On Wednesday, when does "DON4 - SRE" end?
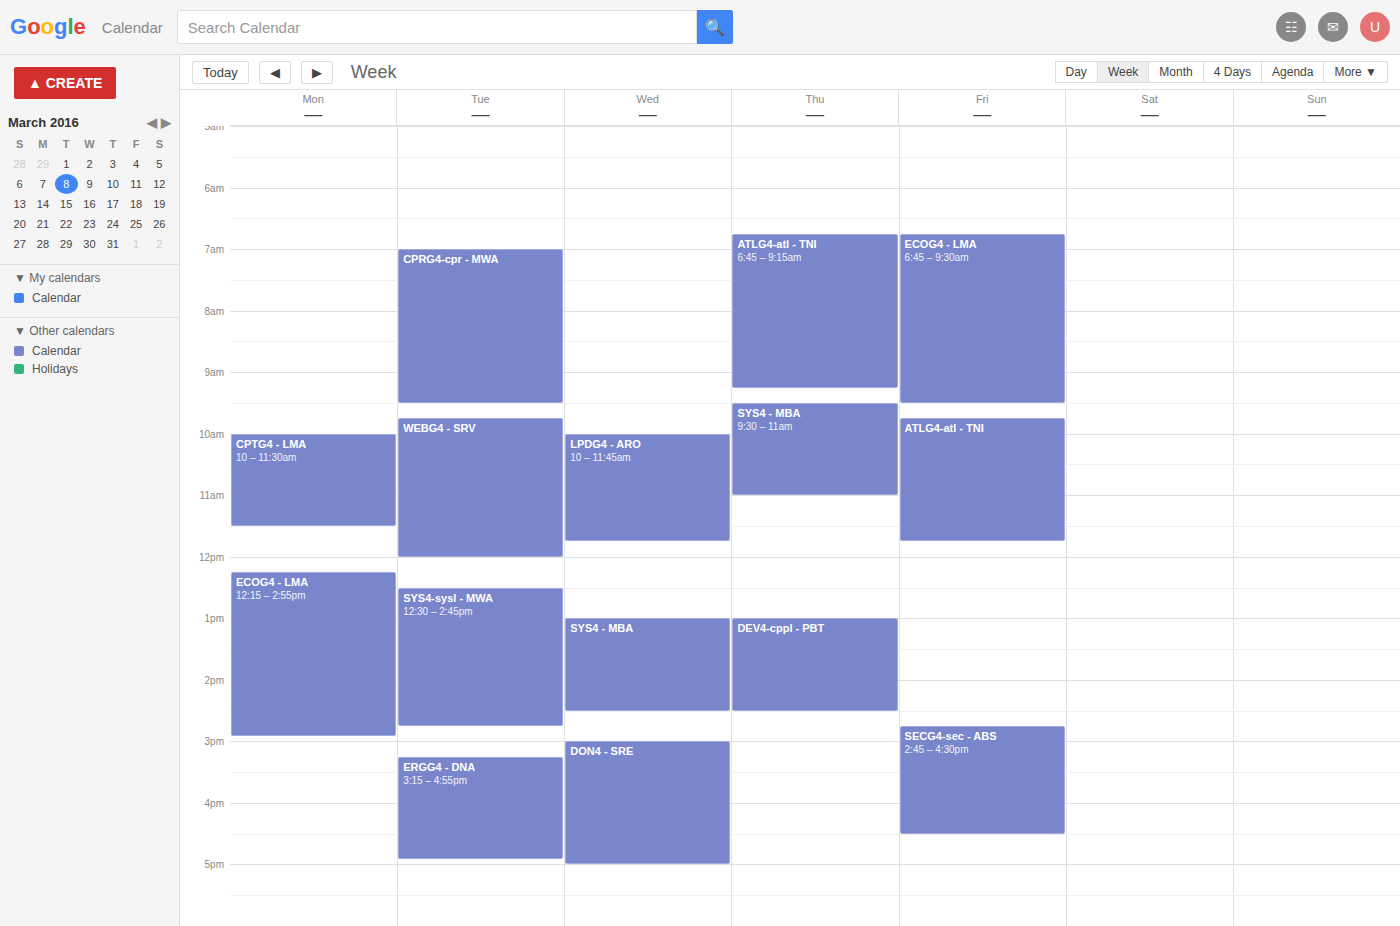
5:00 PM